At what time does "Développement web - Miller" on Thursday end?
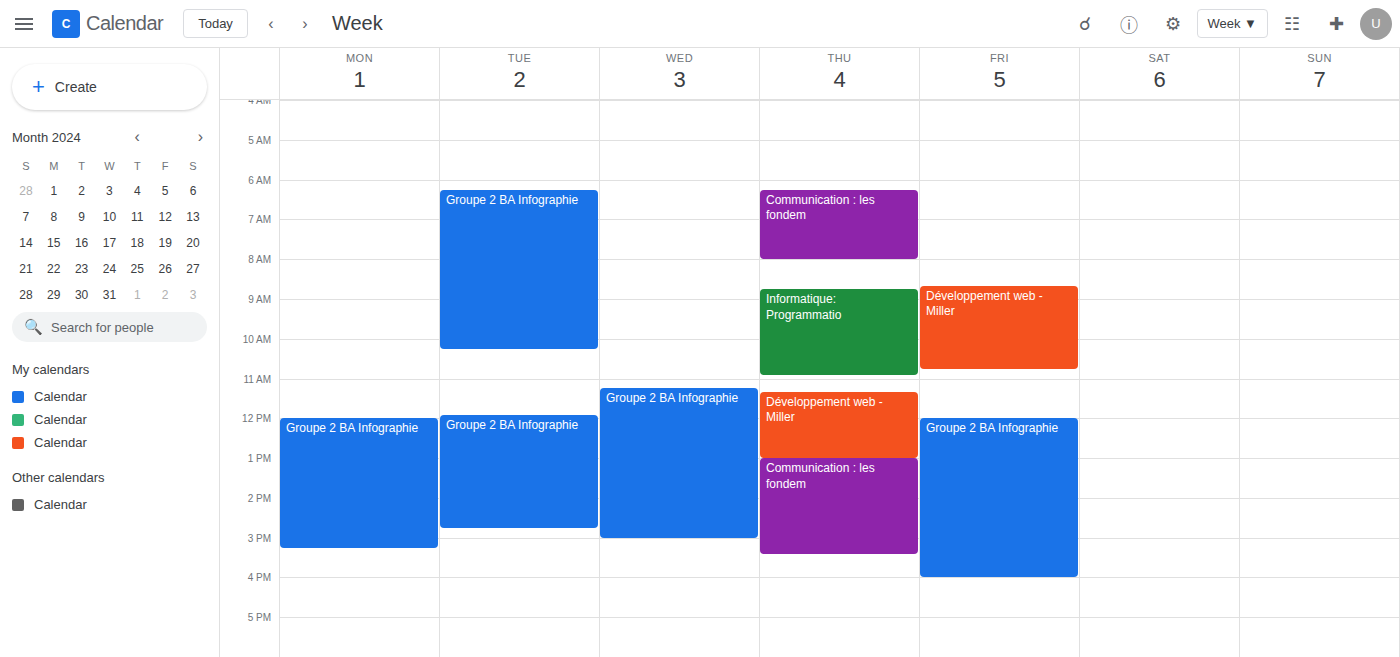
1:00 PM